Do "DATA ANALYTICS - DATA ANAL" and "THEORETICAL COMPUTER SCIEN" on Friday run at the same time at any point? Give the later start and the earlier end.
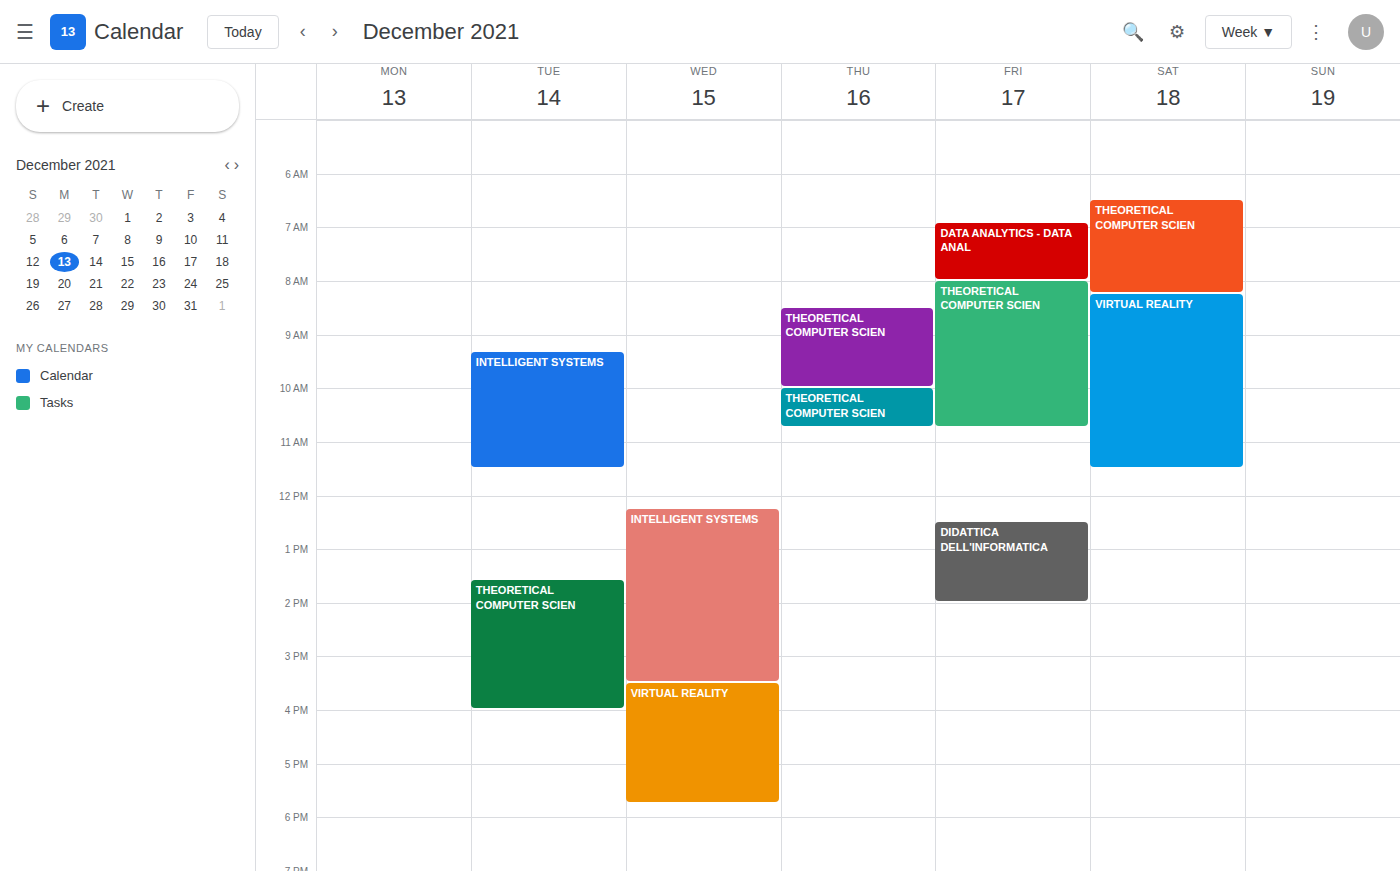
"DATA ANALYTICS - DATA ANAL" ends at 8:00 AM, exactly when "THEORETICAL COMPUTER SCIEN" starts -- they touch but do not overlap.